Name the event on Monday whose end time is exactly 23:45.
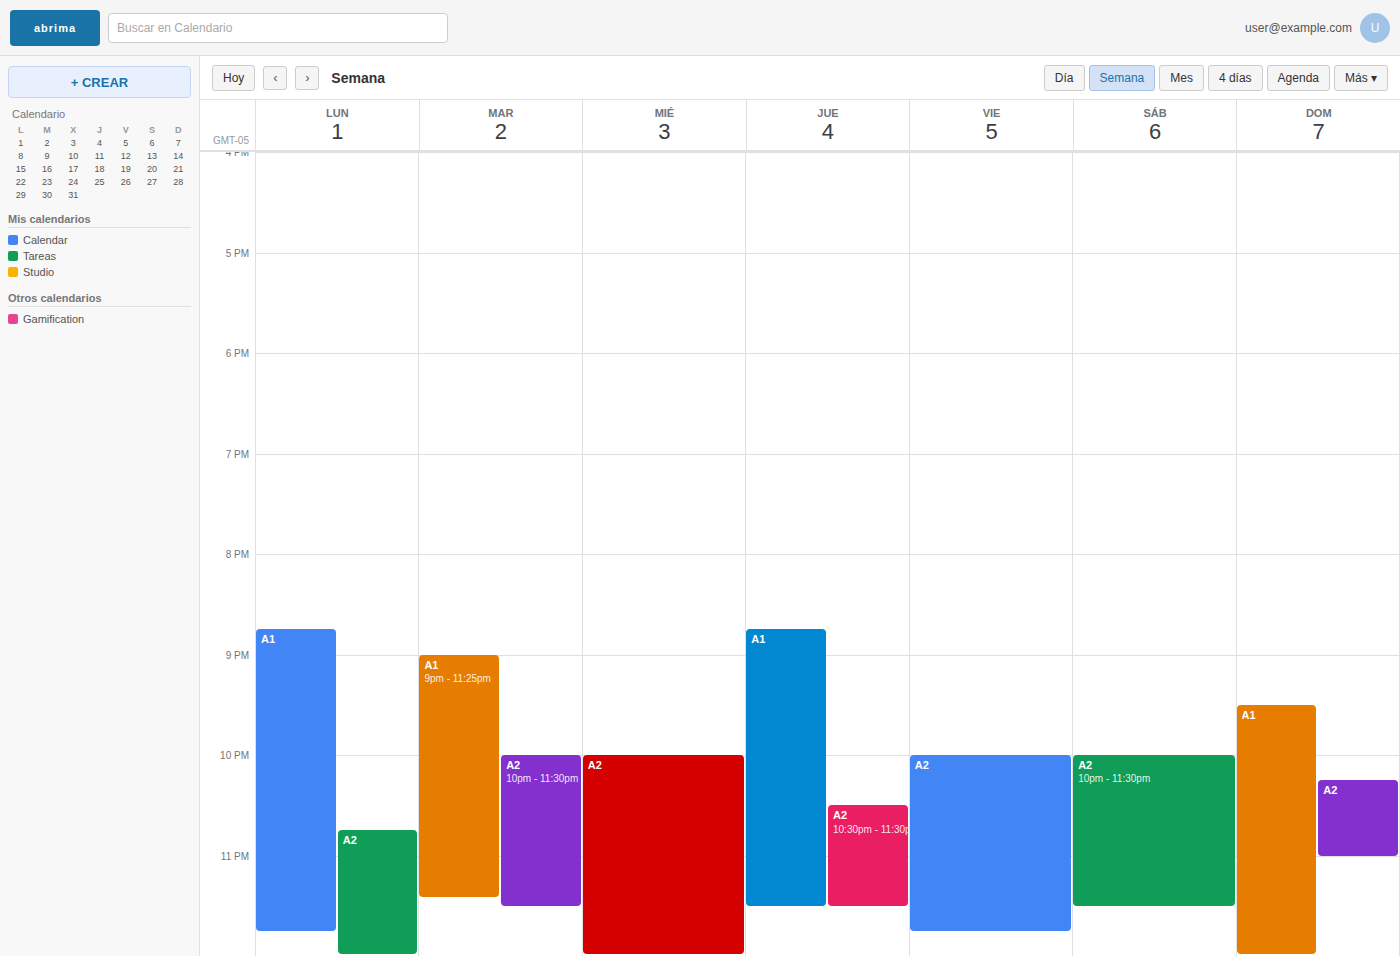
"A1"